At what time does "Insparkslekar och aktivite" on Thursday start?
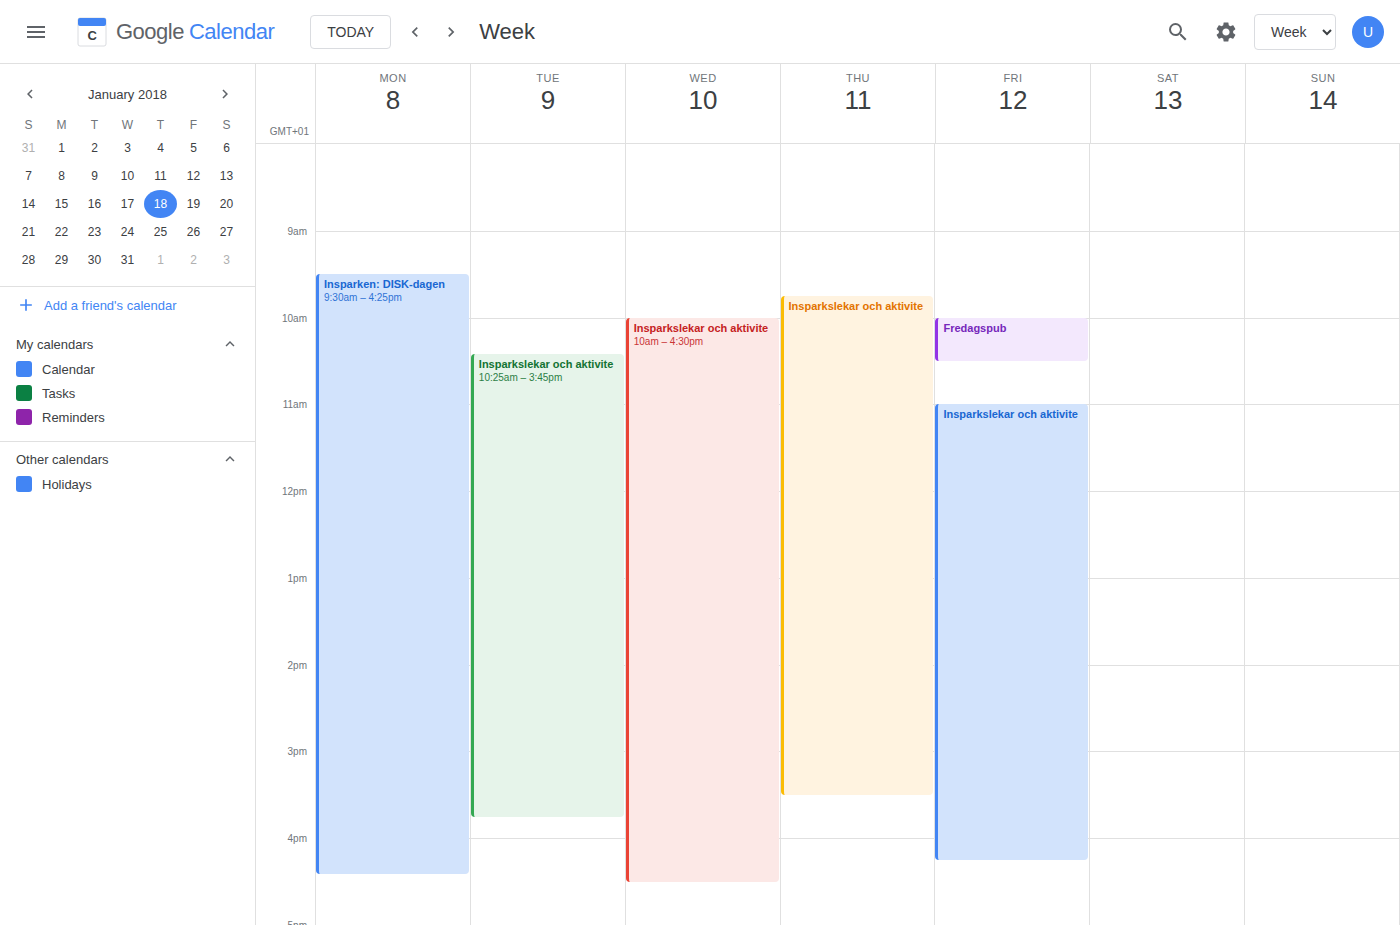
9:45 AM